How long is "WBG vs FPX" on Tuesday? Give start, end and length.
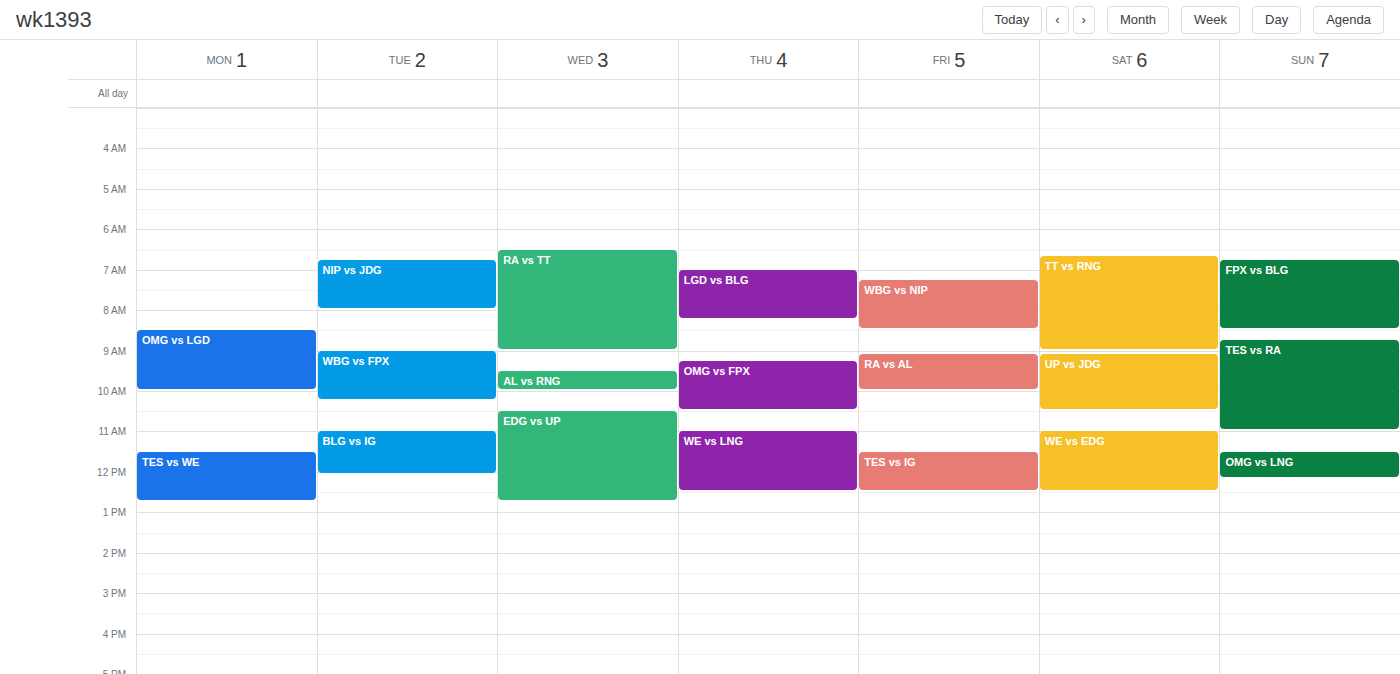
9:00 AM to 10:15 AM, 1 hour 15 minutes